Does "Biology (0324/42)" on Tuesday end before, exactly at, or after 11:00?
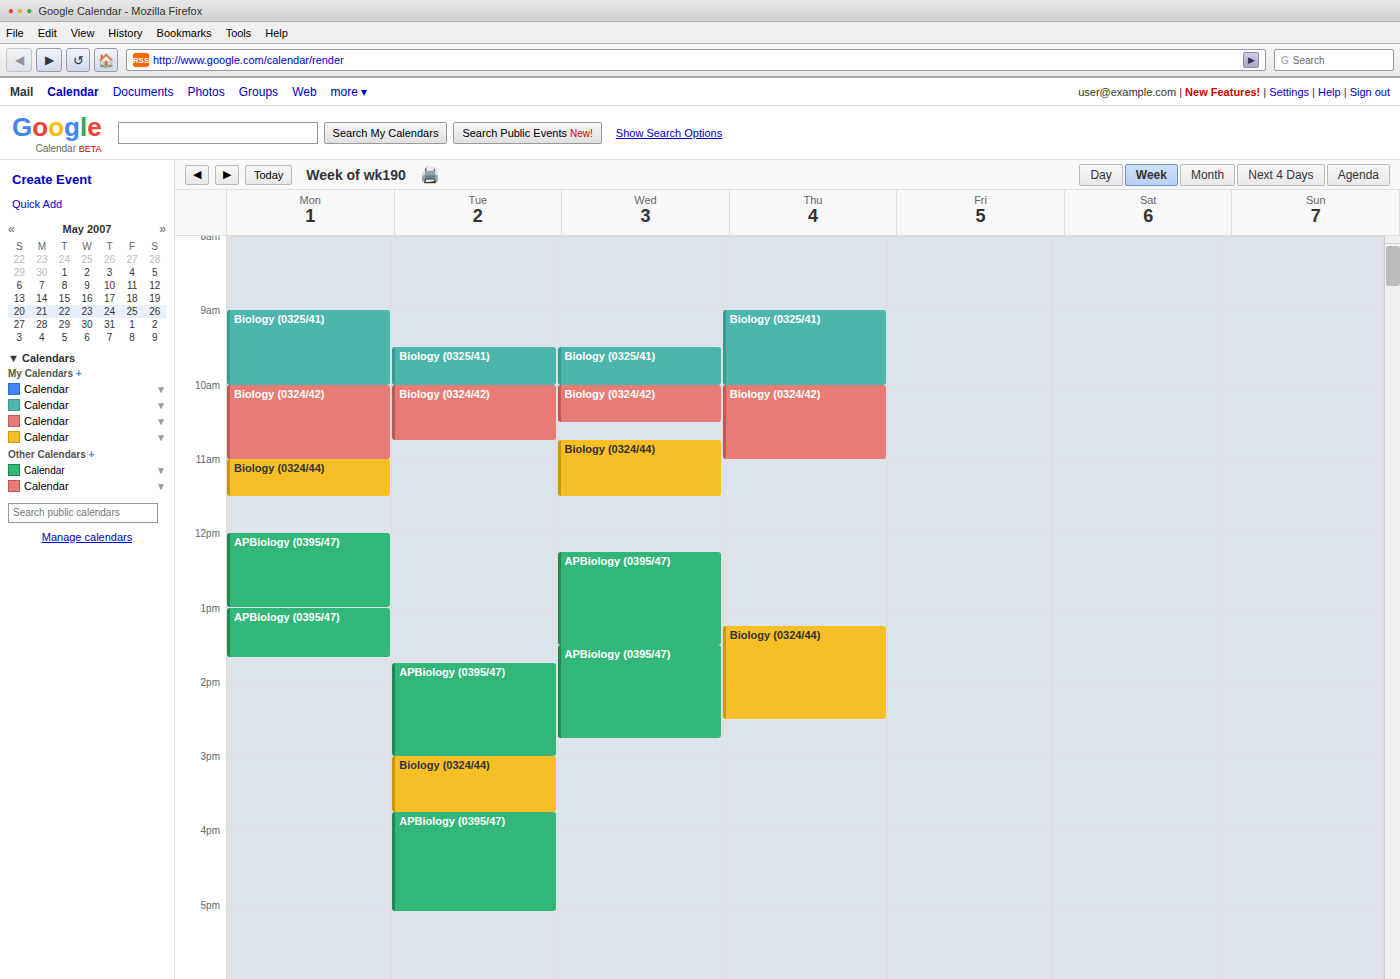
10:45 -- before 11:00, 15 minutes above the 11:00 line.